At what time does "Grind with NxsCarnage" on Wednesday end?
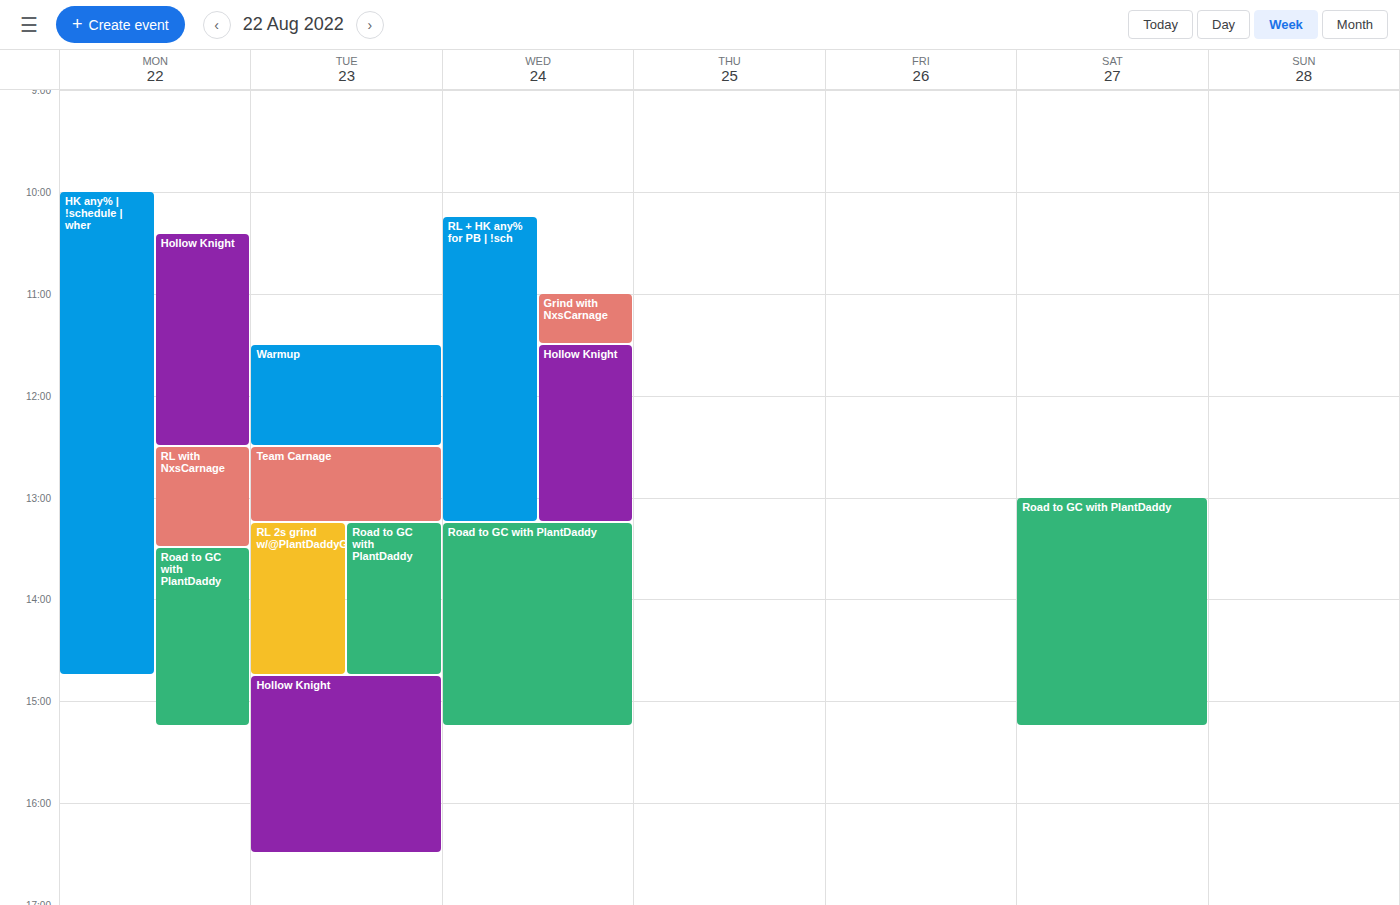
11:30 AM